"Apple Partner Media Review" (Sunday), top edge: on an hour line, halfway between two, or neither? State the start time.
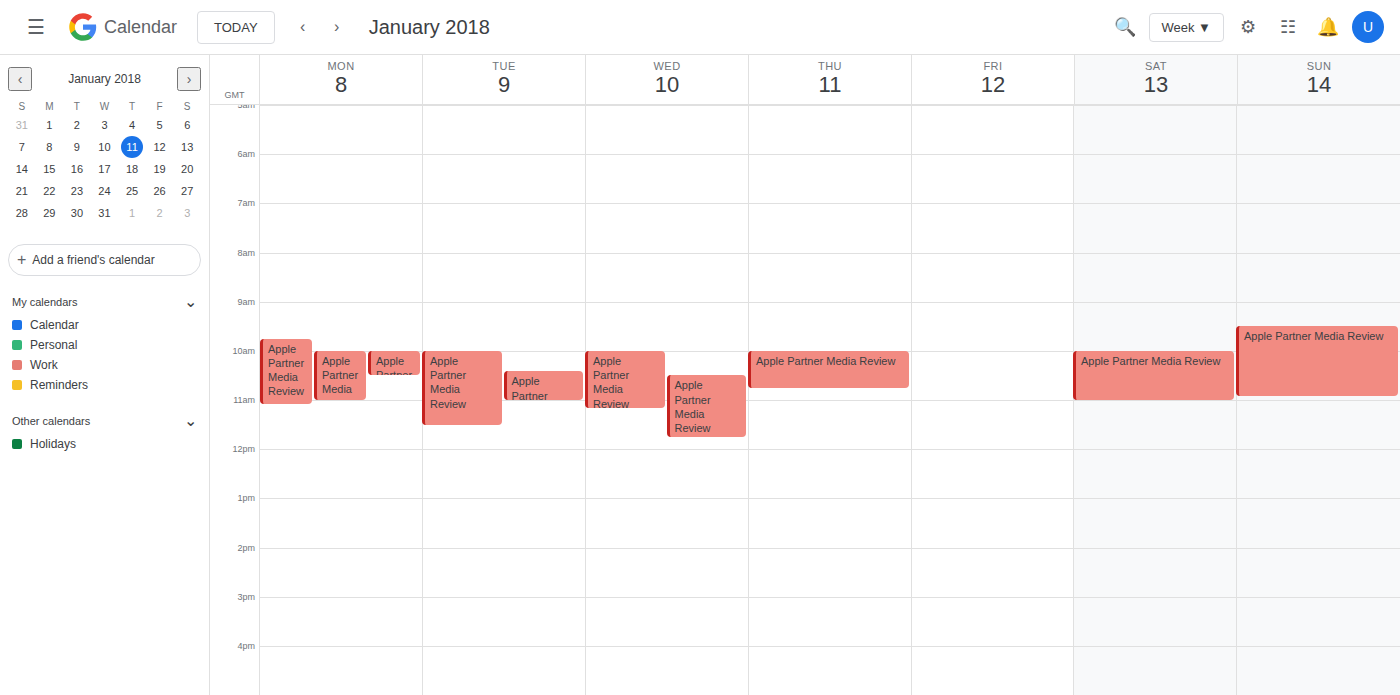
09:30 -- halfway between the 09:00 and 10:00 lines.